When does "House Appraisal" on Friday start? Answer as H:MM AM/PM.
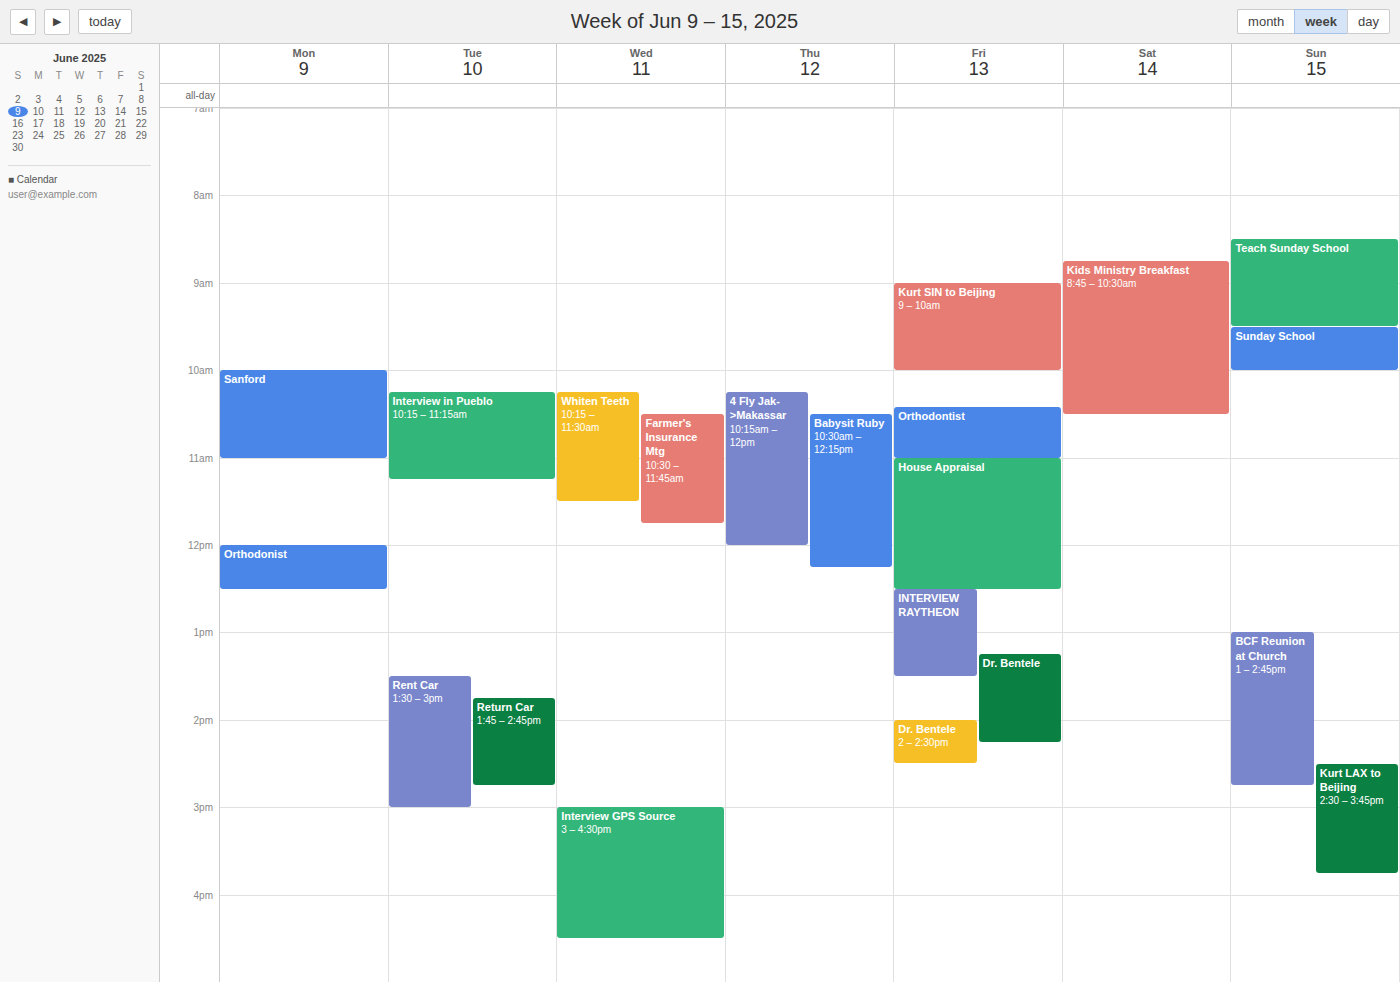
11:00 AM